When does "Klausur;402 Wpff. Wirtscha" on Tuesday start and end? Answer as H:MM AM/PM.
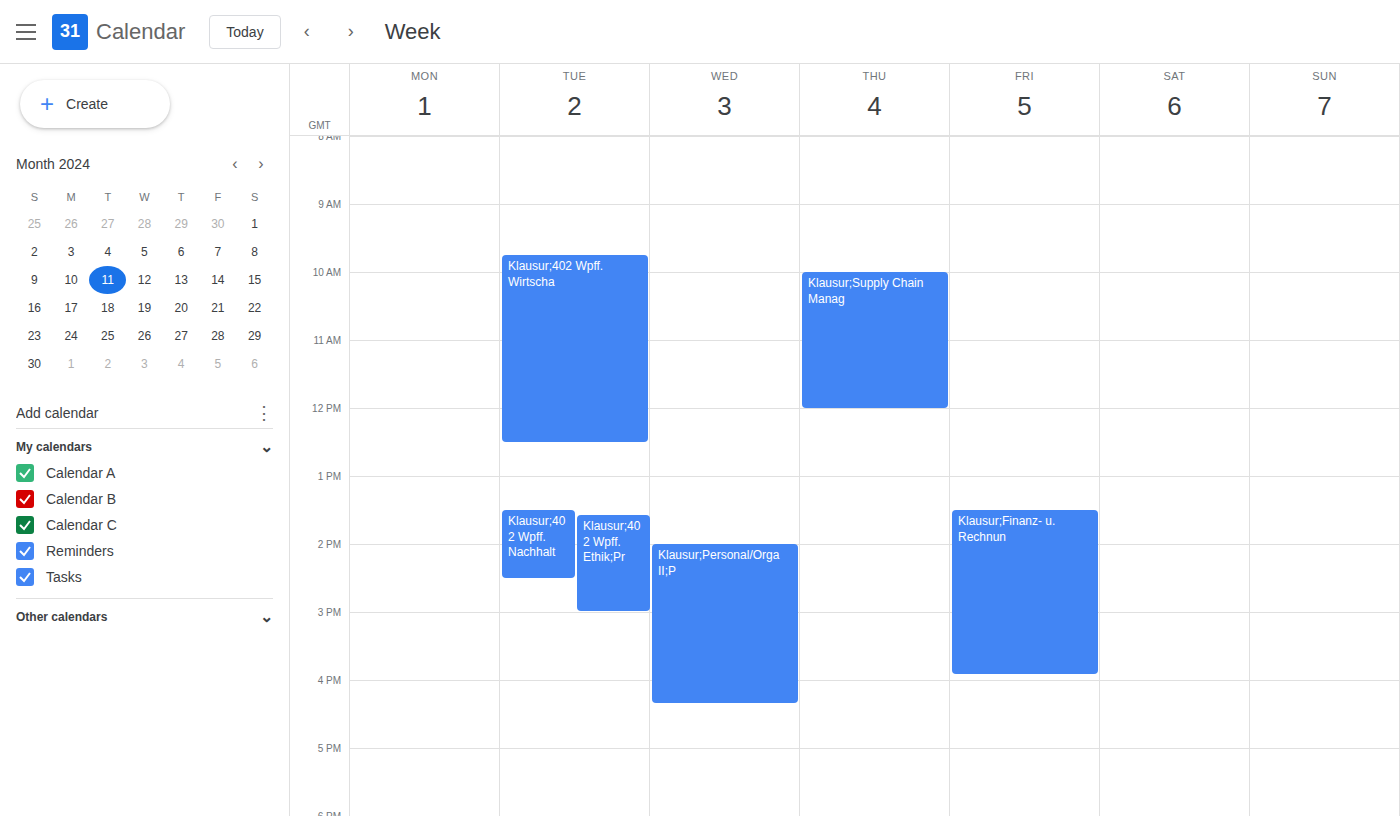
9:45 AM to 12:30 PM